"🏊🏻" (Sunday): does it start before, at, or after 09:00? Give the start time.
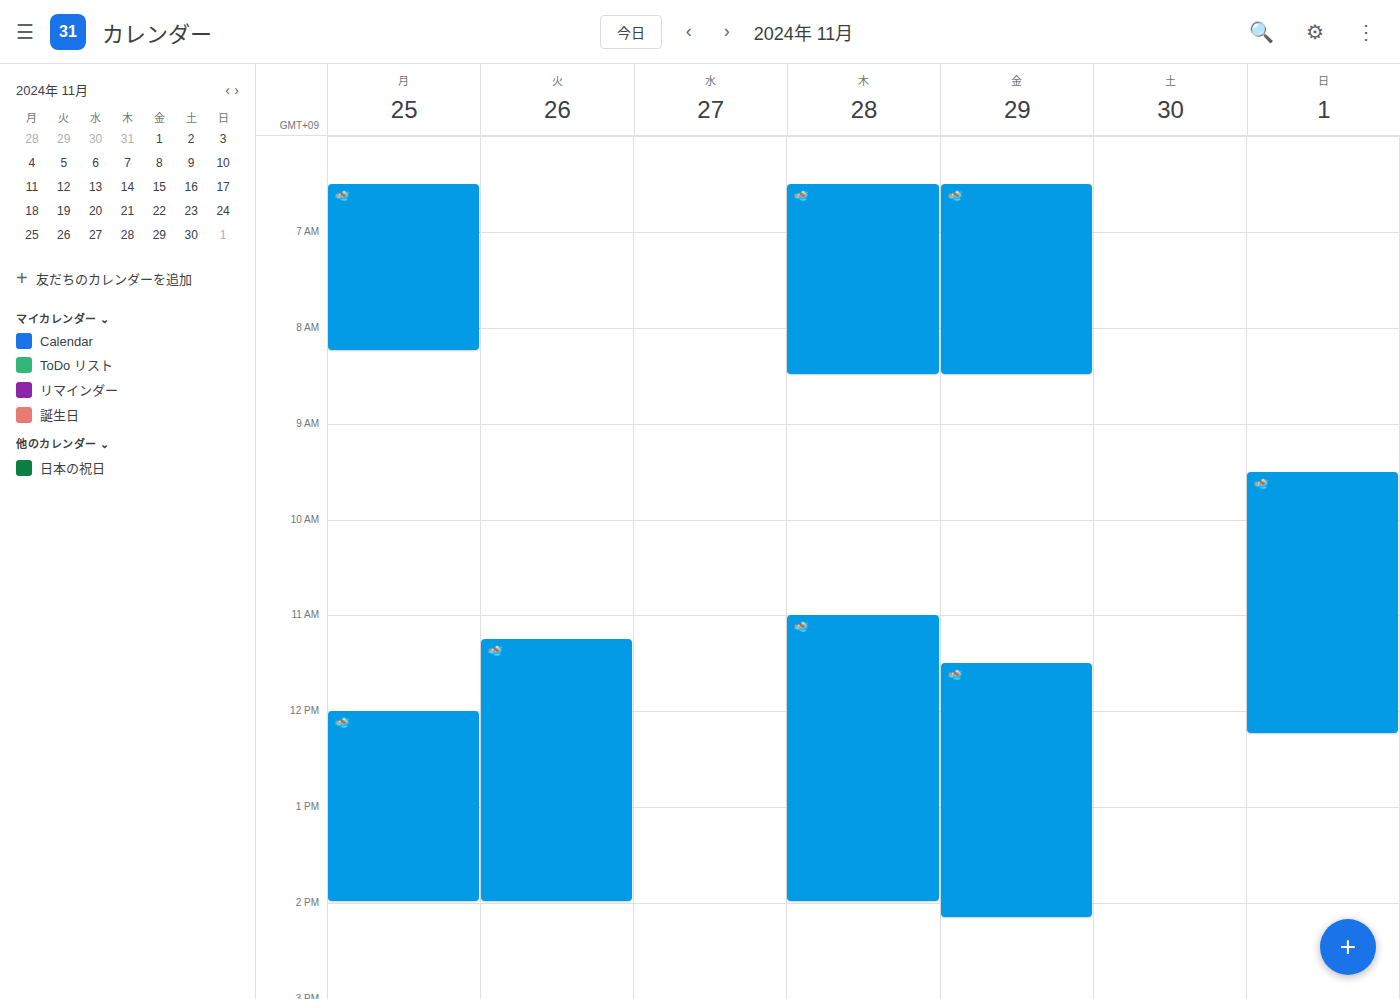
09:30 -- after 09:00, 30 minutes below the 09:00 line.